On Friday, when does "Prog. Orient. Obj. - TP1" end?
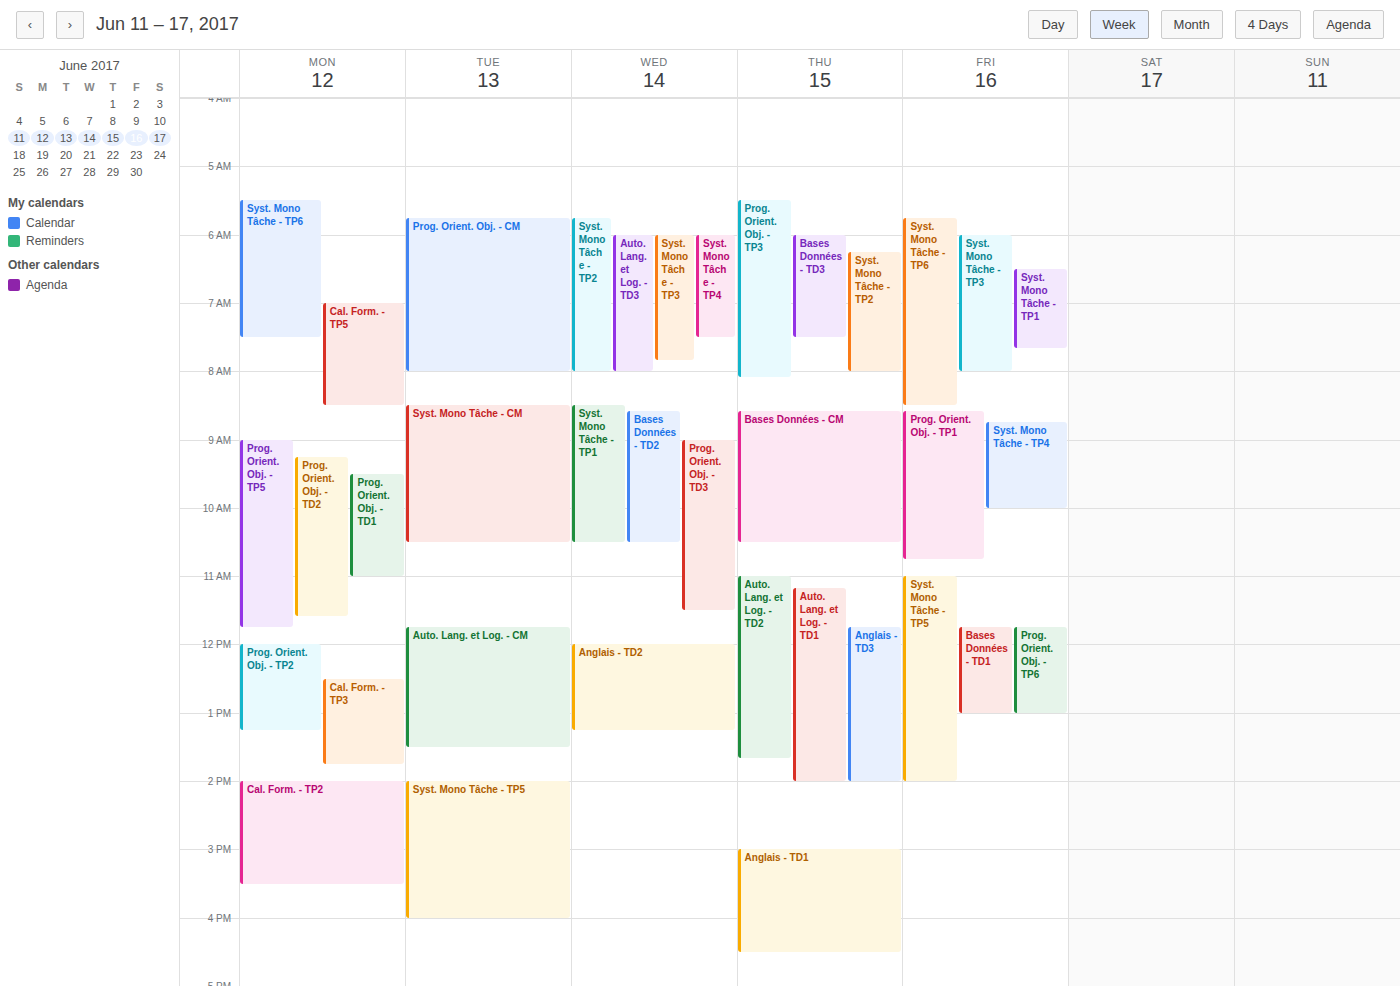
10:45 AM